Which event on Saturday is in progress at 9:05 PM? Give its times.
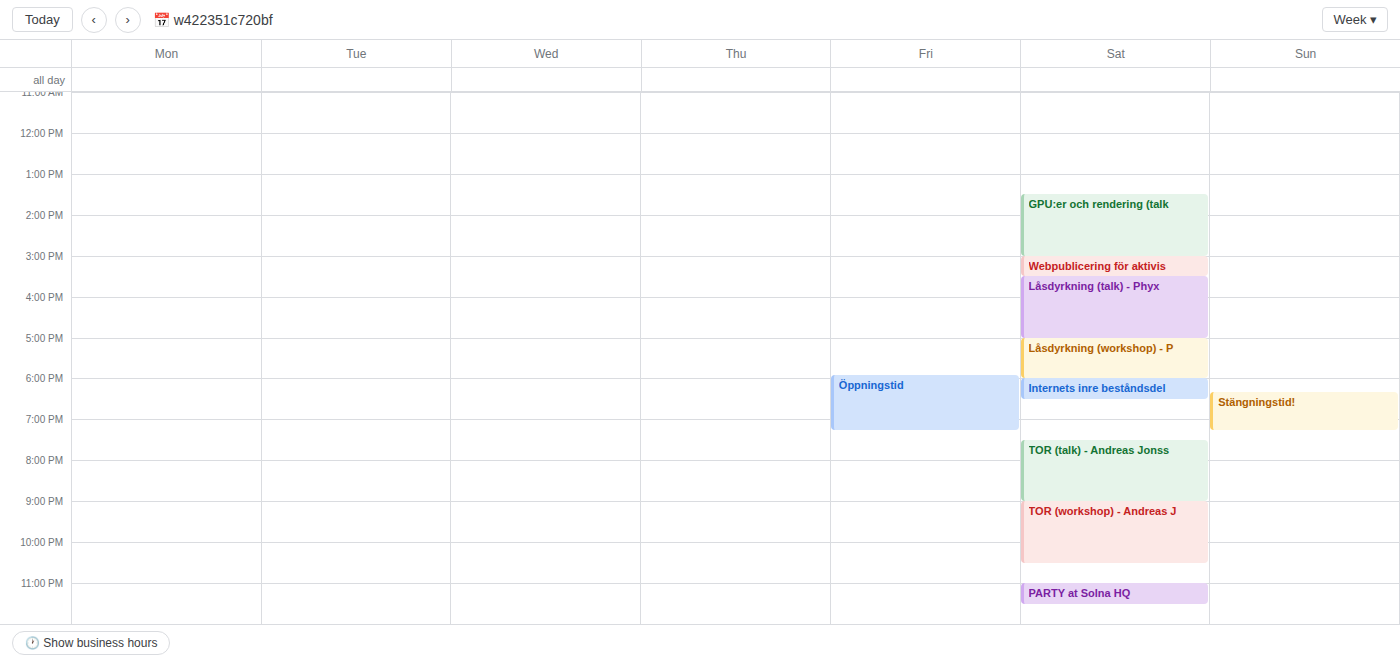
"TOR (workshop) - Andreas J", 9:00 PM to 10:30 PM